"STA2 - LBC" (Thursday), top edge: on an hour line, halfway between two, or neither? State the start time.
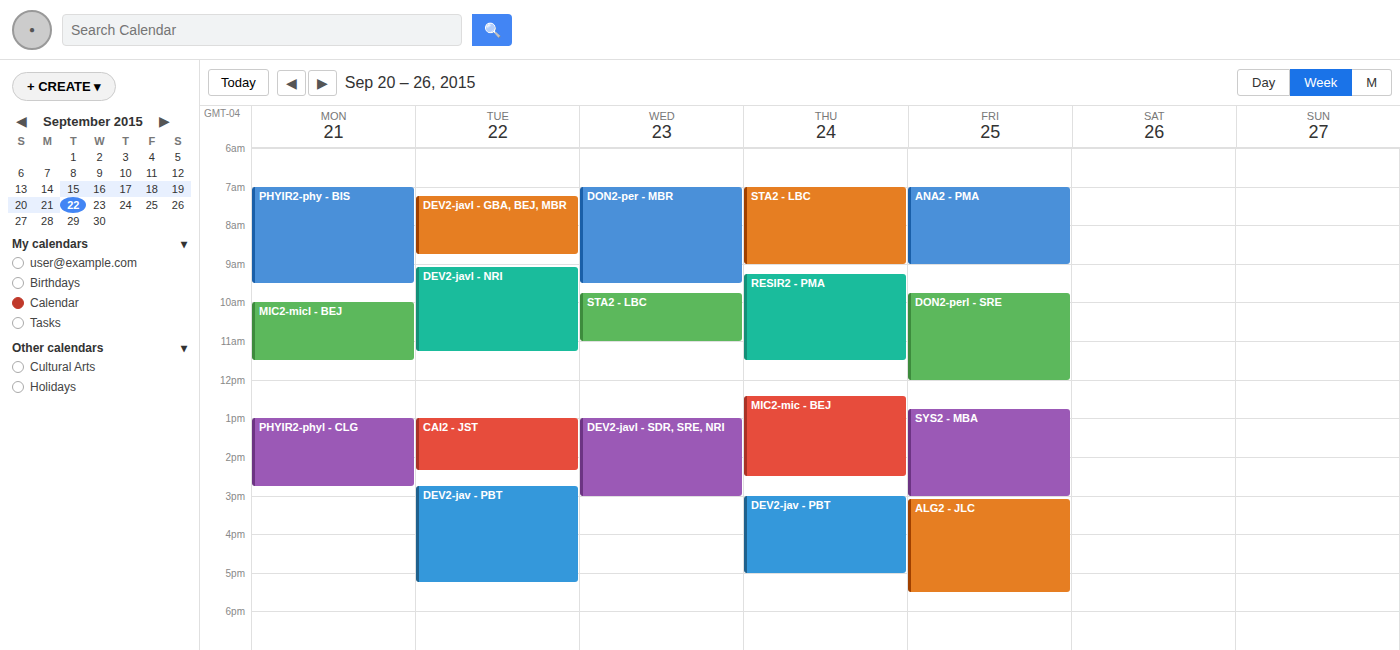
7:00 AM -- exactly on the 7 AM line.